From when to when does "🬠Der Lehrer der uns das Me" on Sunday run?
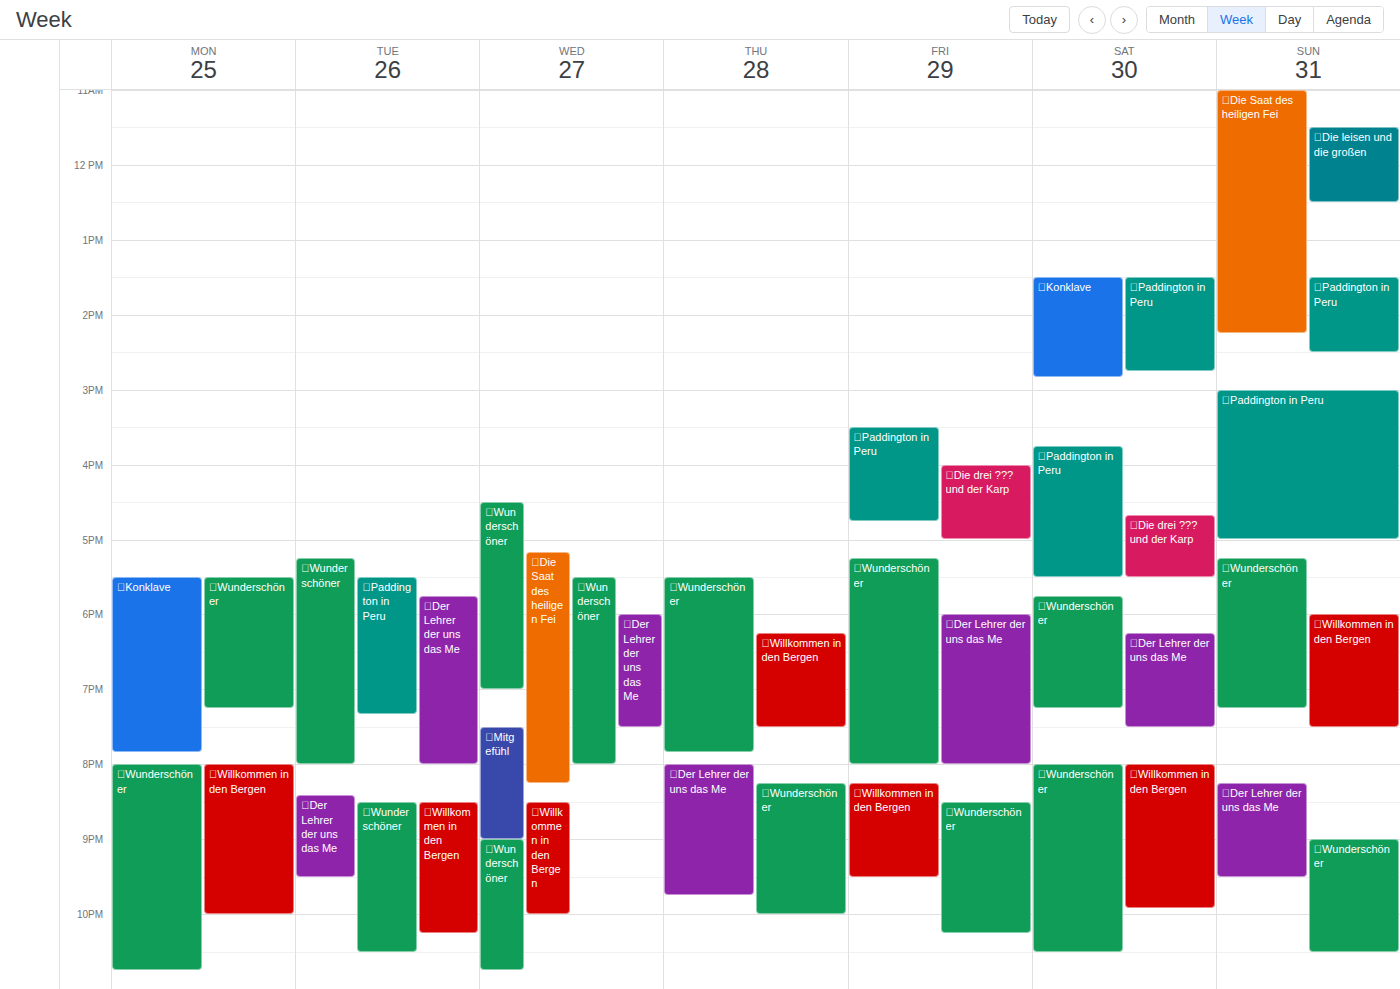
8:15 PM to 9:30 PM